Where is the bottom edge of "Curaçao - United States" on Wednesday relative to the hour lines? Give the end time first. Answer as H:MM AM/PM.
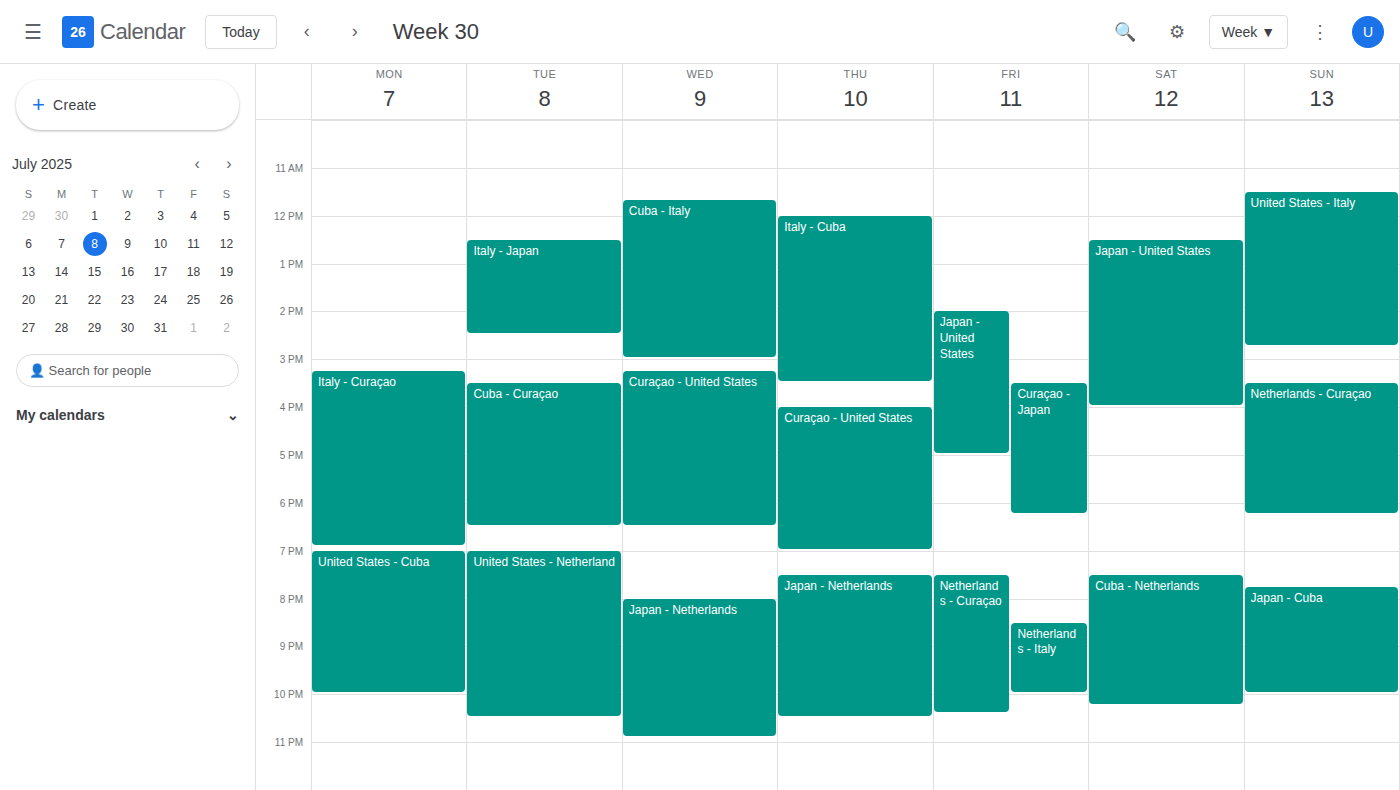
6:30 PM -- halfway between the 6 PM and 7 PM lines.